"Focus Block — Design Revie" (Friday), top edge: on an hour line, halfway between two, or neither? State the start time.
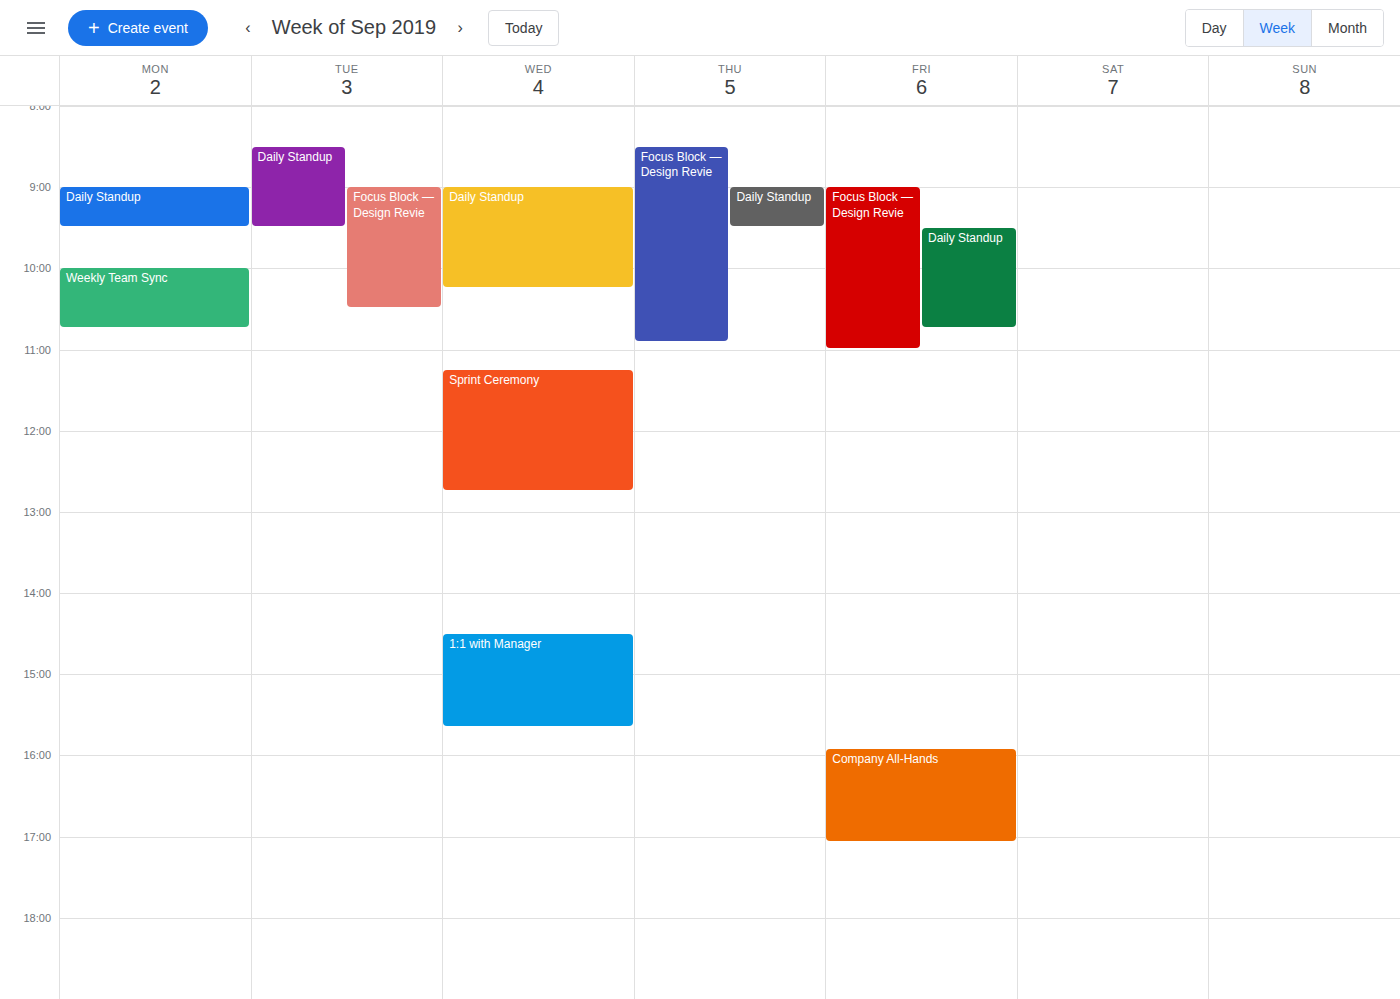
9:00 AM -- exactly on the 9 AM line.